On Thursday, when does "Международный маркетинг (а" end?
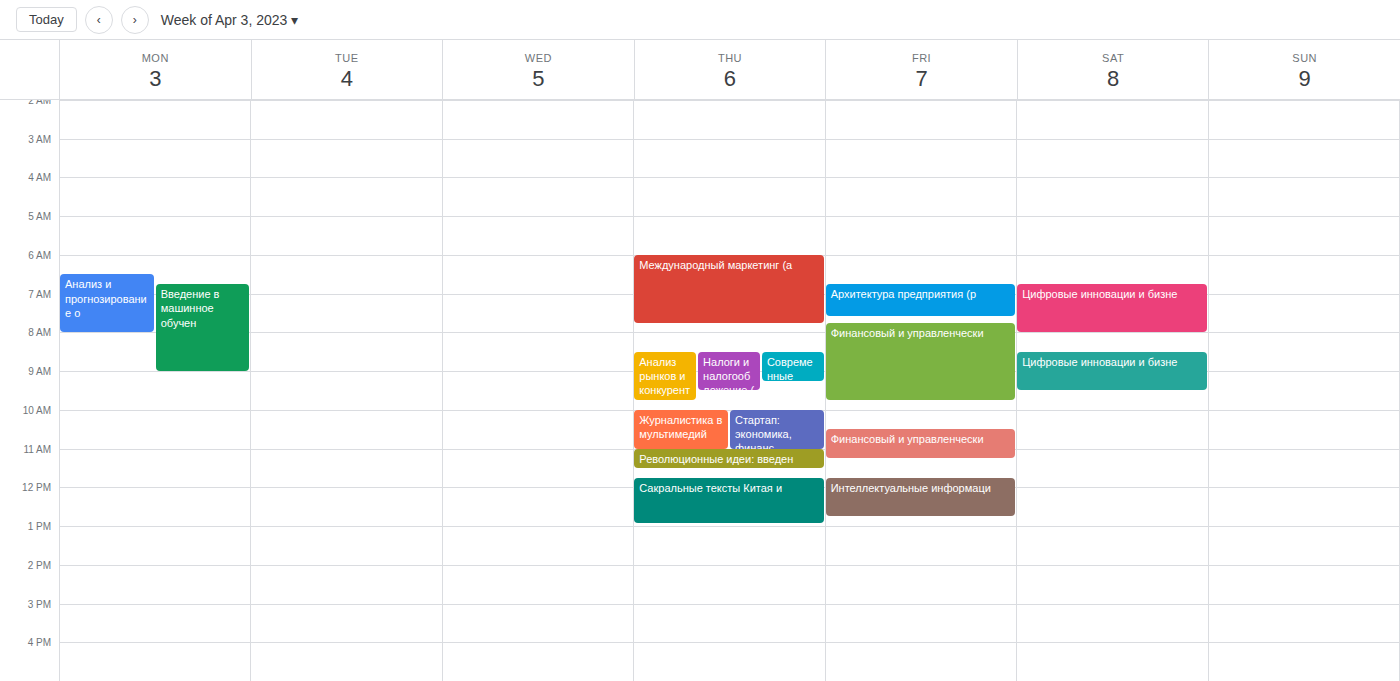
7:45 AM